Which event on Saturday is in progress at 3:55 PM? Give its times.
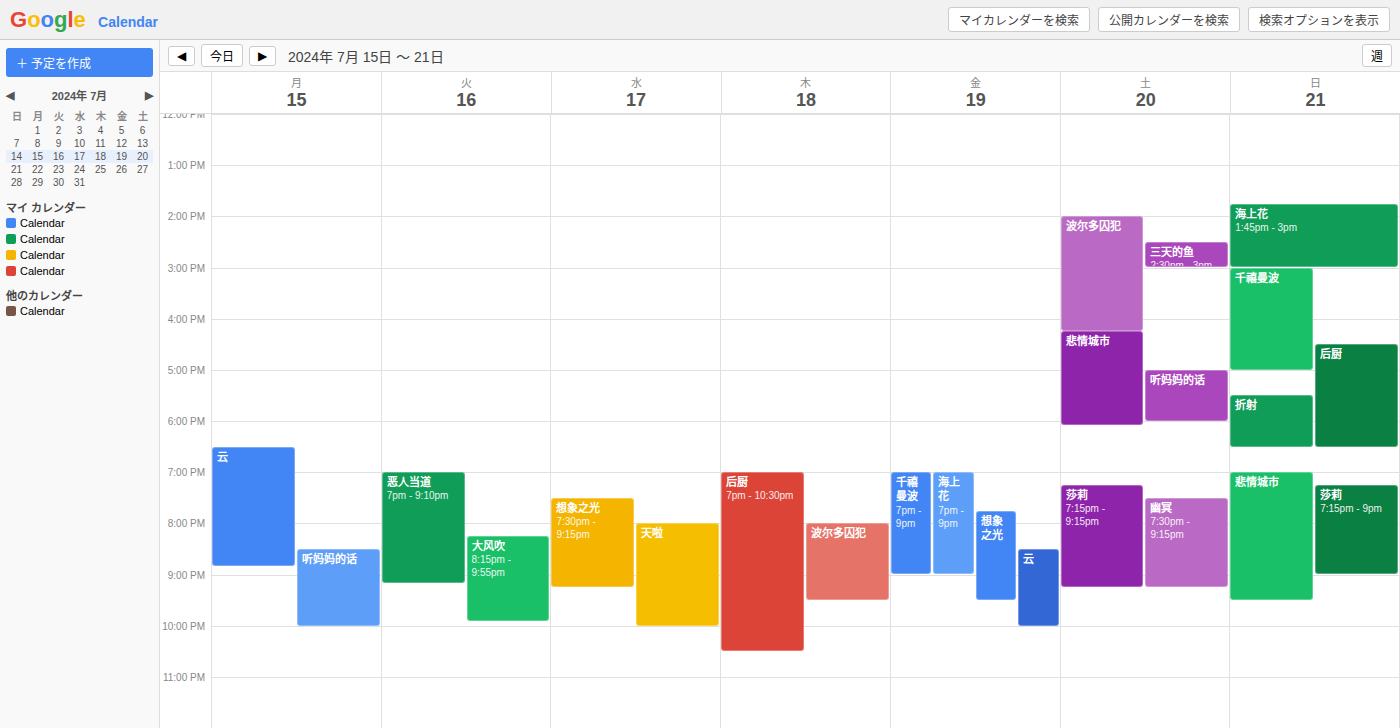
"波尔多囚犯", 2:00 PM to 4:15 PM